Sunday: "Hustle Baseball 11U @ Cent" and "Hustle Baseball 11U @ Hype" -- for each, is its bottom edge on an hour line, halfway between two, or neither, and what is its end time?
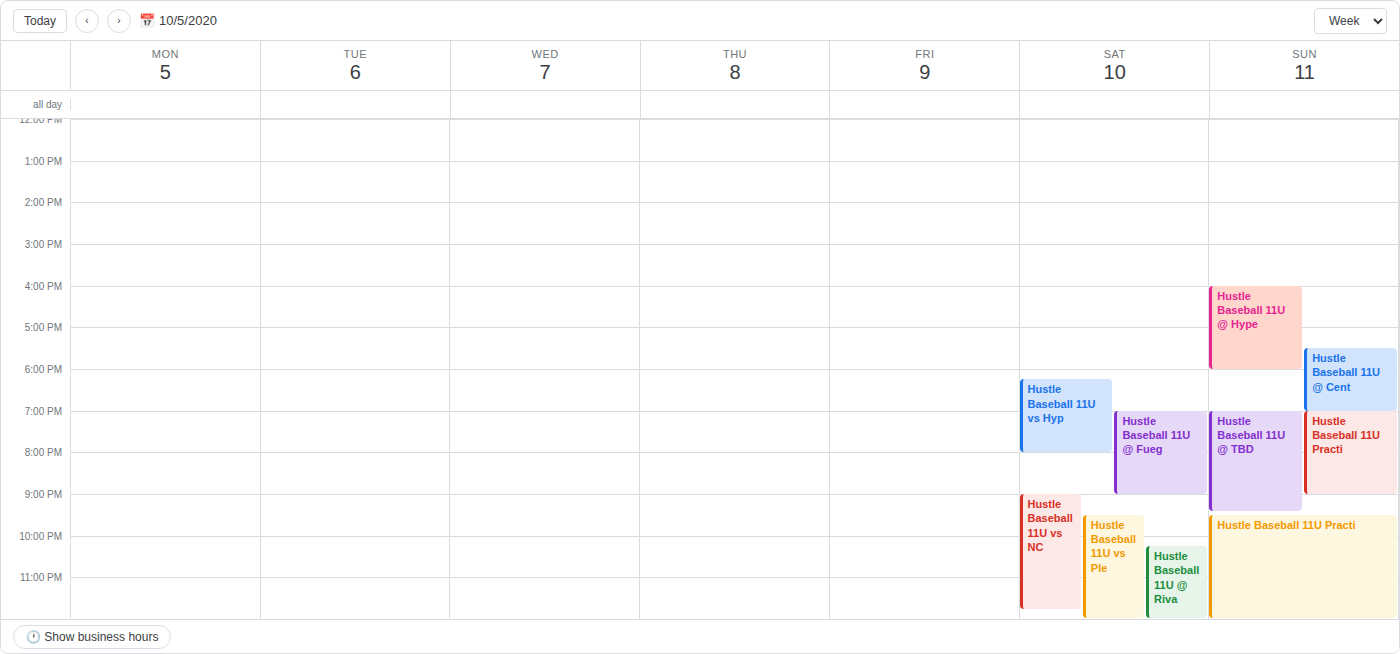
"Hustle Baseball 11U @ Cent": 7:00 PM, exactly on the 7 PM line. "Hustle Baseball 11U @ Hype": 6:00 PM, exactly on the 6 PM line.